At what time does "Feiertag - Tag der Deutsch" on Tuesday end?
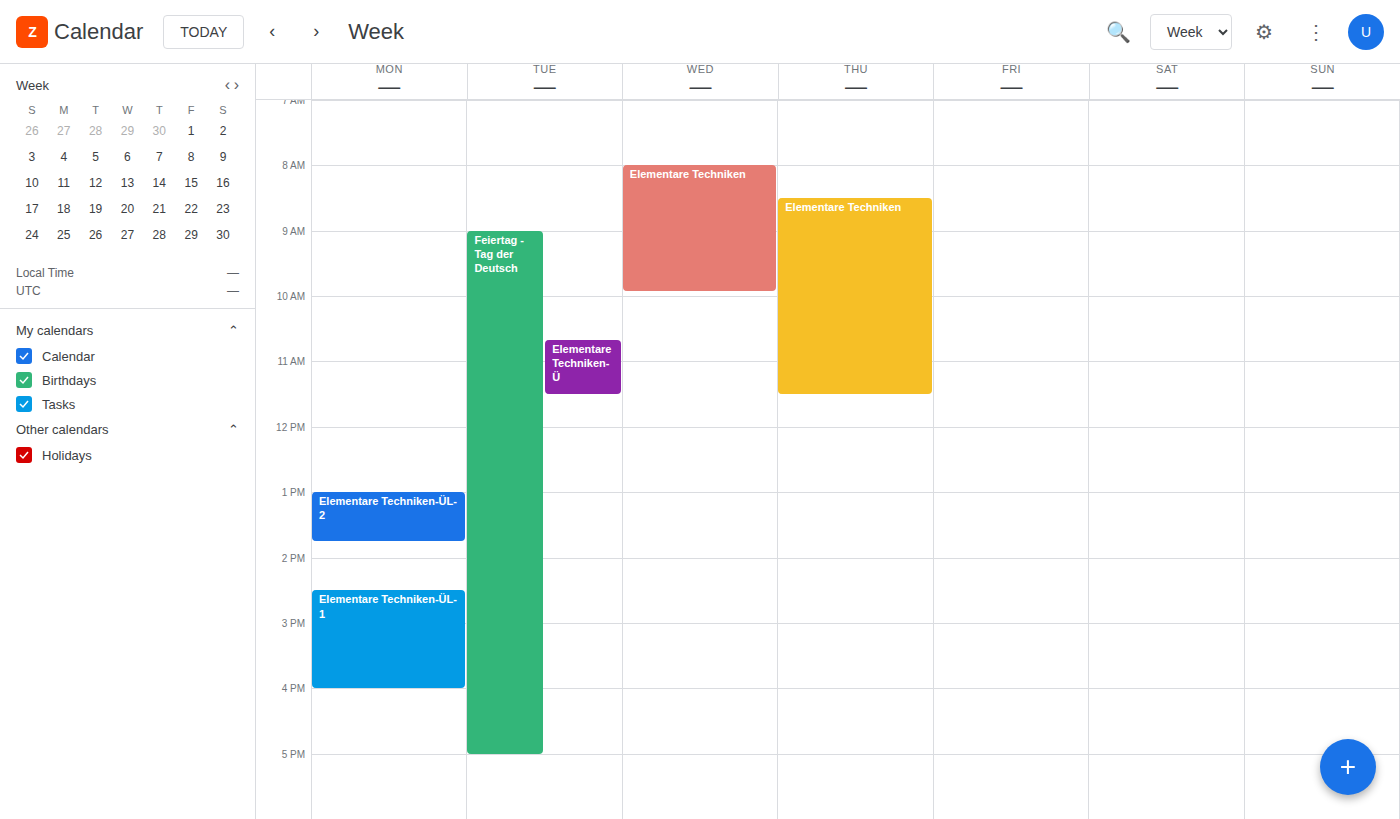
5:00 PM